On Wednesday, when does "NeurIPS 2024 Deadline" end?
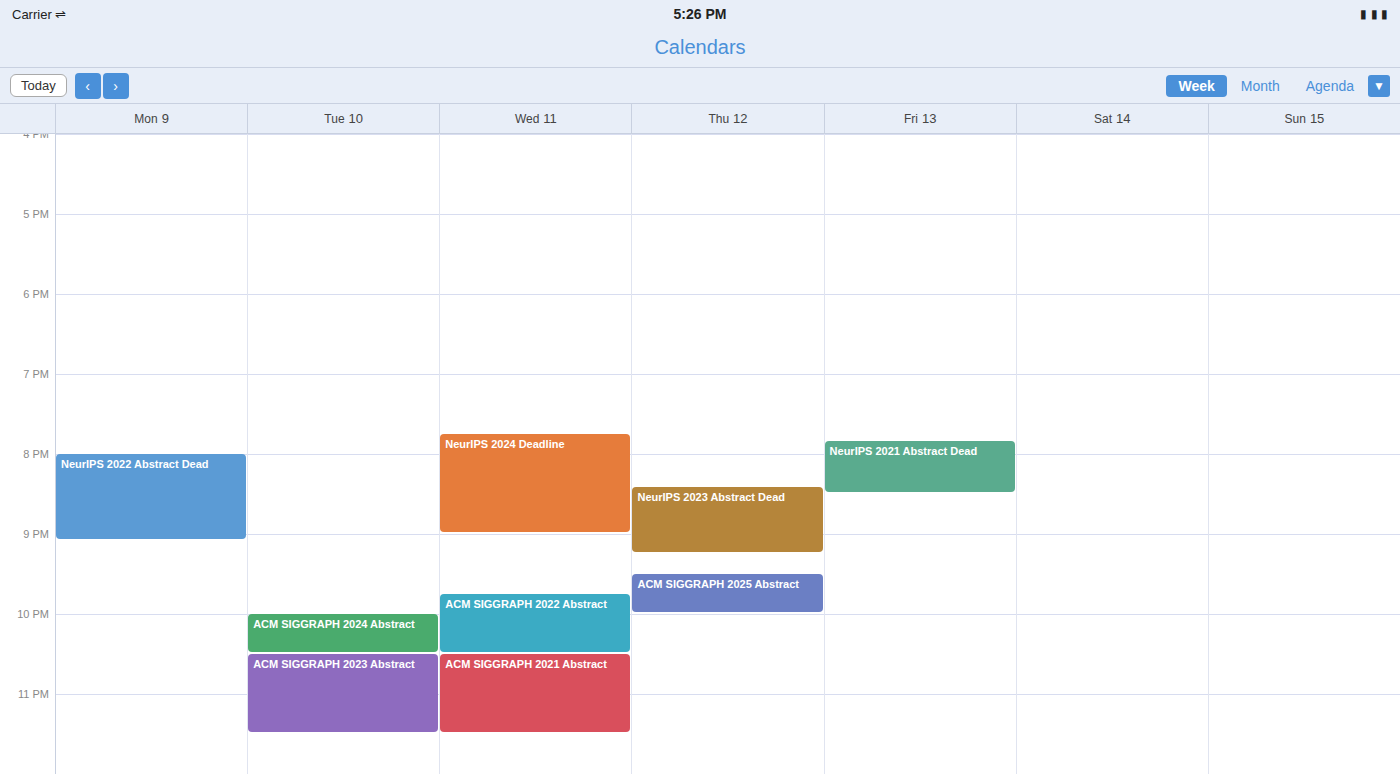
21:00